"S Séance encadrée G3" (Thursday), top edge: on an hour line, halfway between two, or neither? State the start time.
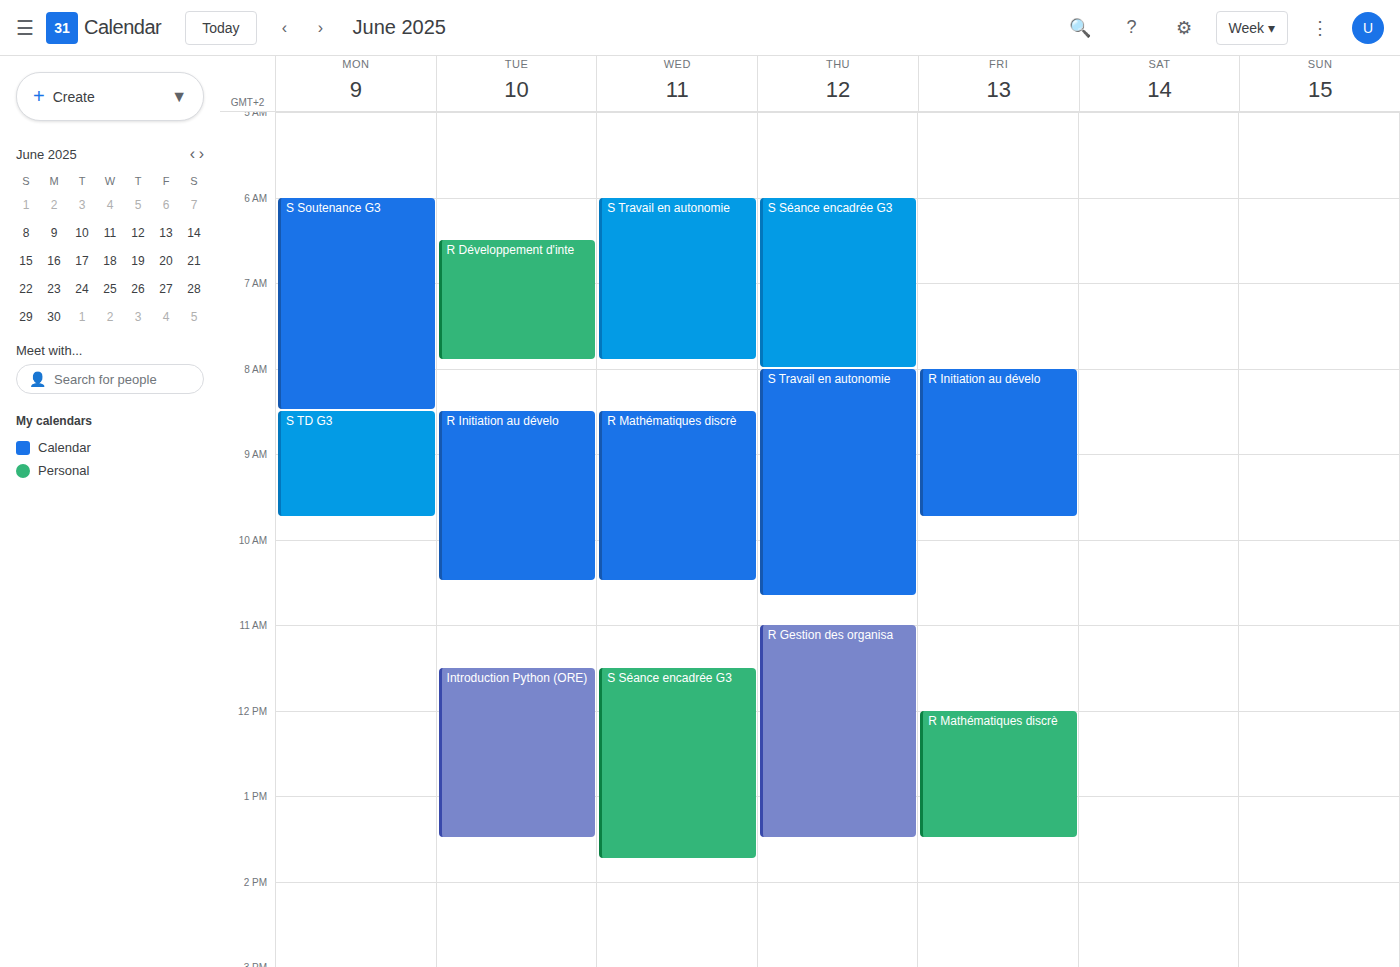
6:00 AM -- exactly on the 6 AM line.